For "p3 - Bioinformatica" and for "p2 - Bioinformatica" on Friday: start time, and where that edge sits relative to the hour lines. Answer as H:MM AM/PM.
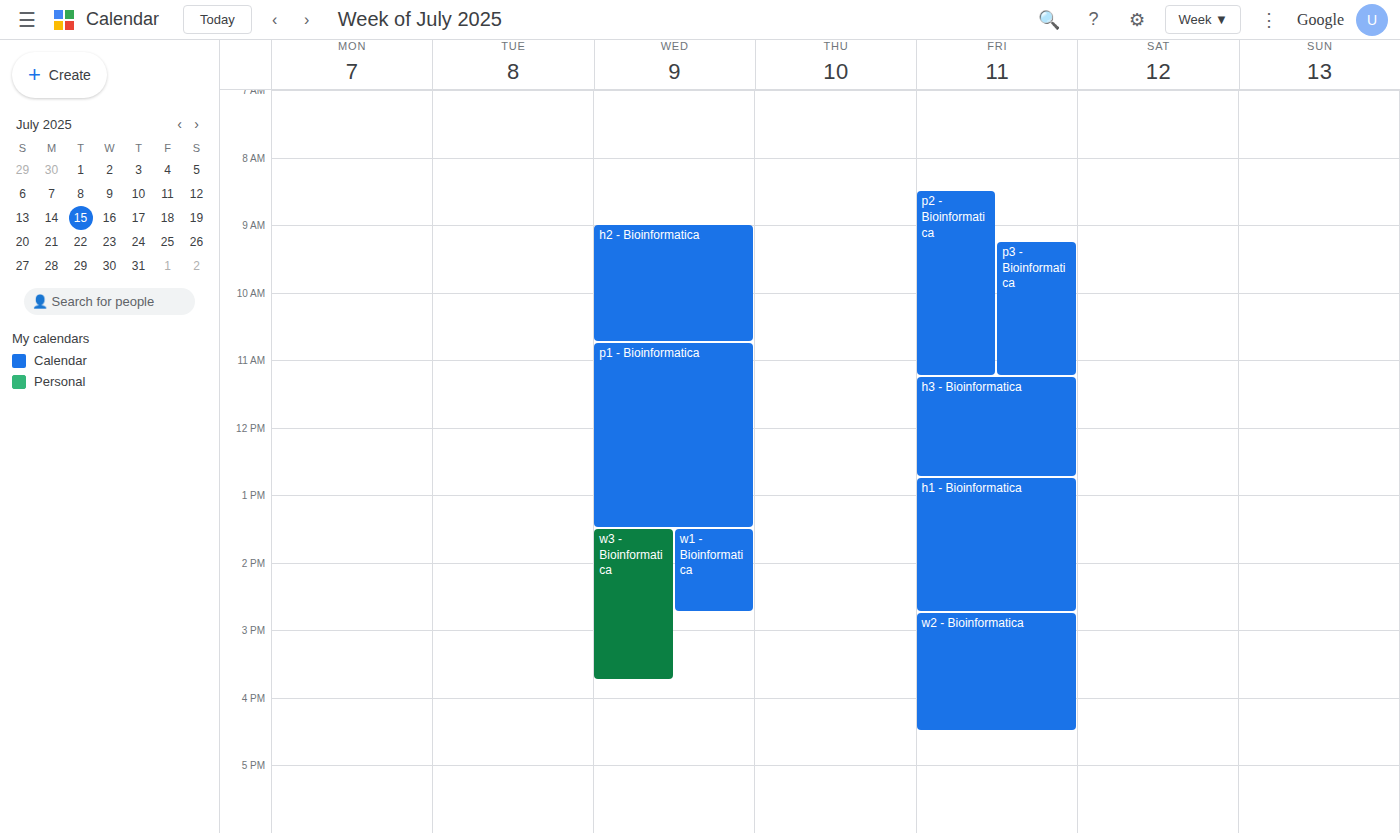
"p3 - Bioinformatica": 9:15 AM, neither: a quarter of the way from the 9 AM line to the 10 AM line. "p2 - Bioinformatica": 8:30 AM, halfway between the 8 AM and 9 AM lines.